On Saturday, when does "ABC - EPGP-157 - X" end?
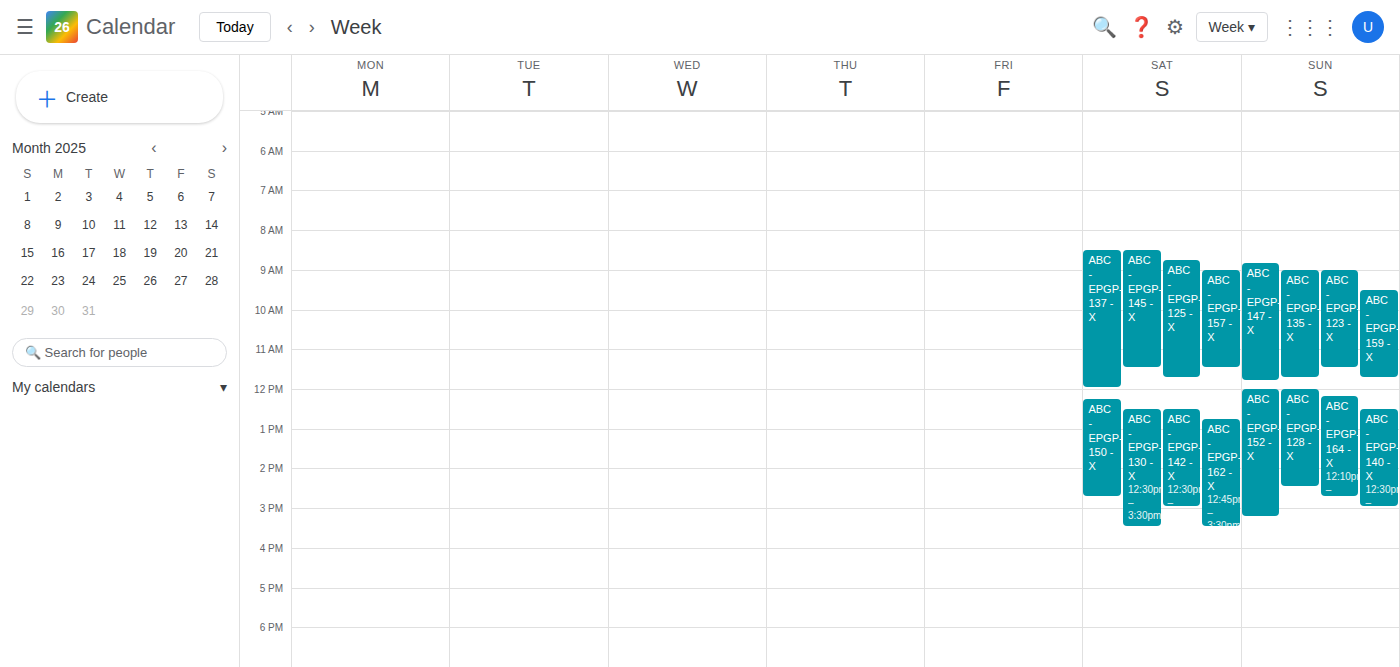
11:30